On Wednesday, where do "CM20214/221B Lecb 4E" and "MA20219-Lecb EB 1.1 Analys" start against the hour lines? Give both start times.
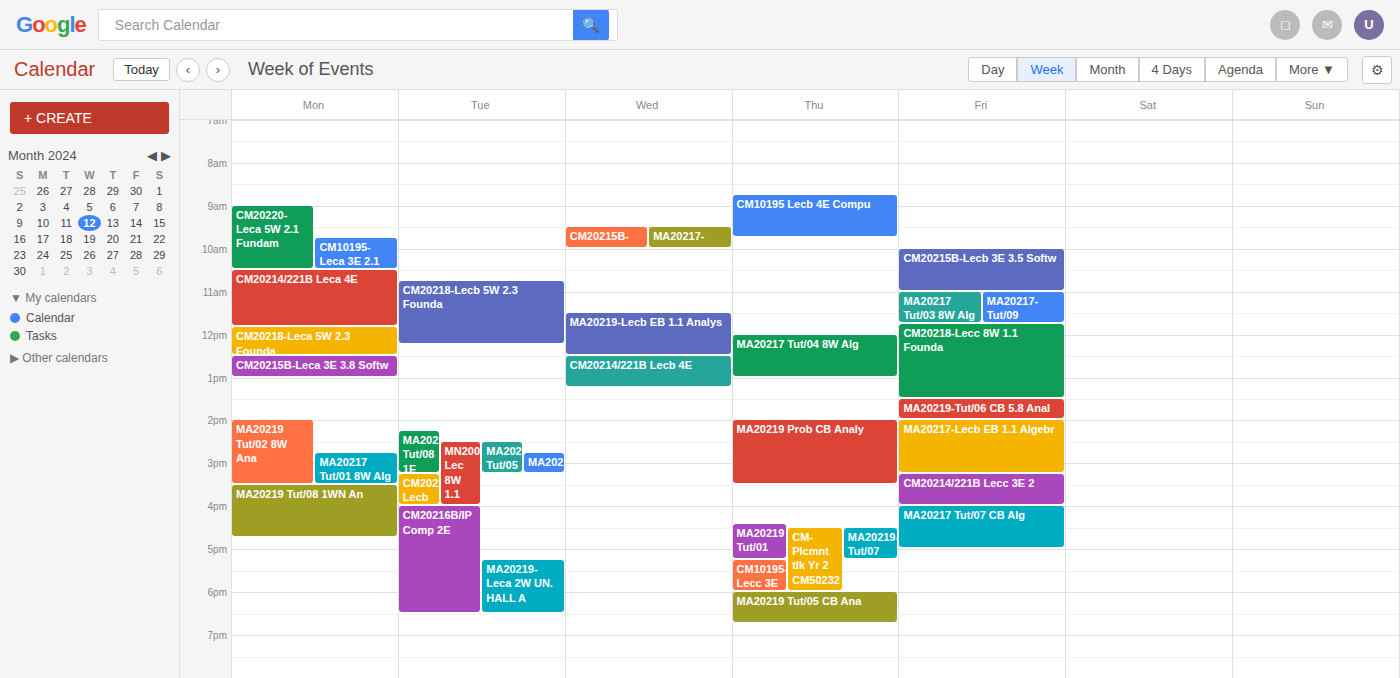
"CM20214/221B Lecb 4E": 12:30 PM, halfway between the 12 PM and 1 PM lines. "MA20219-Lecb EB 1.1 Analys": 11:30 AM, halfway between the 11 AM and 12 PM lines.